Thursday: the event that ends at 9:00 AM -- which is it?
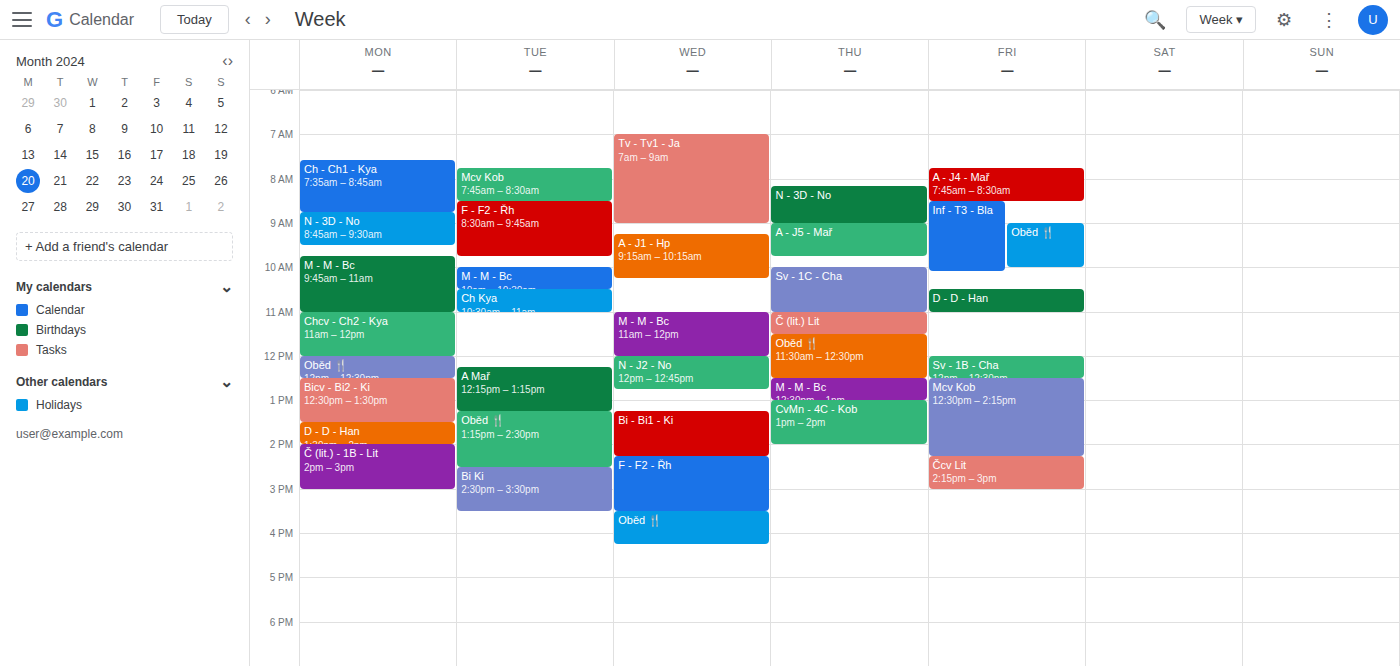
"N - 3D - No"